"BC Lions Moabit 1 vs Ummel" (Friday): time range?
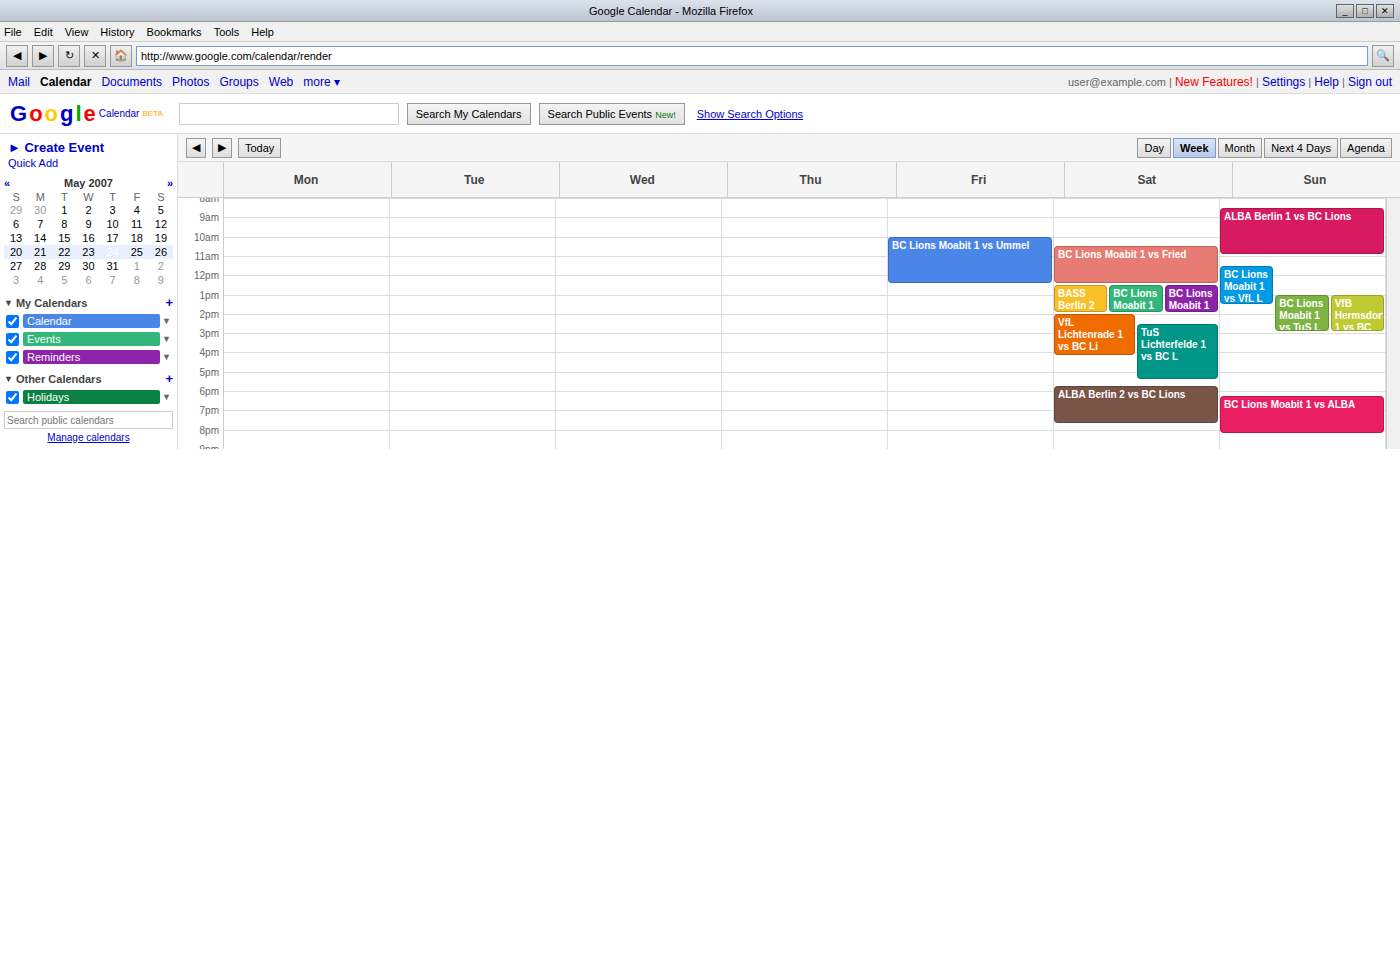
10:00 AM to 12:30 PM